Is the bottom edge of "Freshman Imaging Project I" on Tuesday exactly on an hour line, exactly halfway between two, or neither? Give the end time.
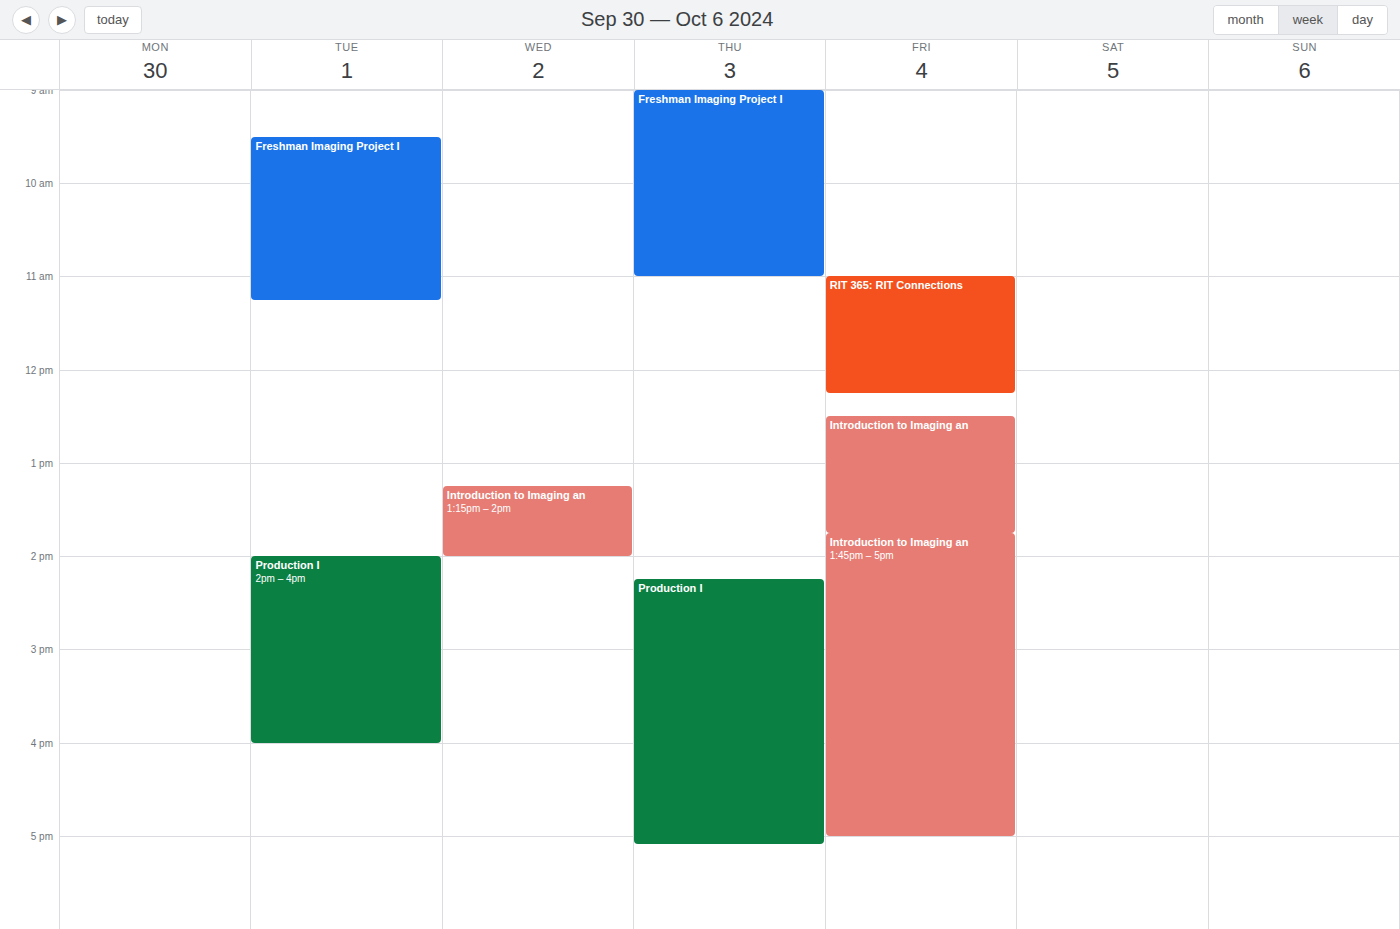
11:15 AM -- neither: a quarter of the way from the 11 AM line to the 12 PM line.